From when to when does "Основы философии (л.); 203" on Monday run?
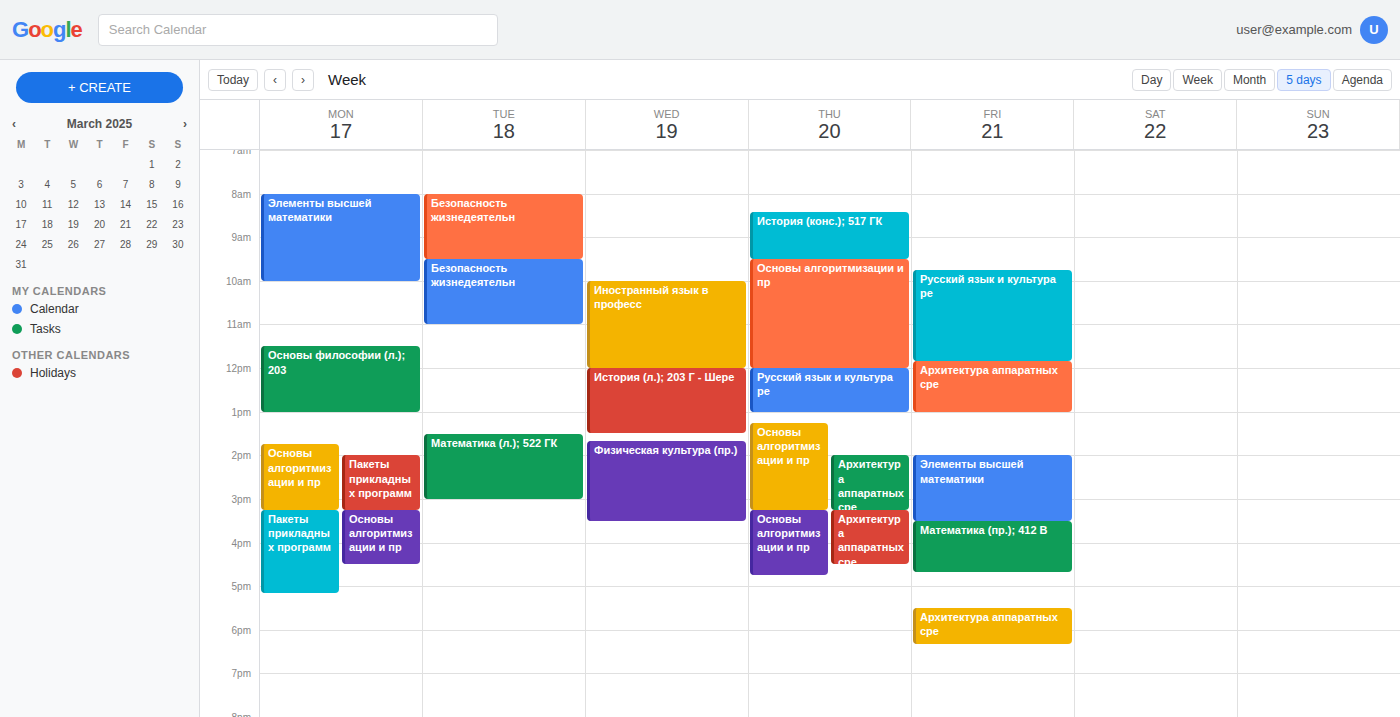
11:30 AM to 1:00 PM